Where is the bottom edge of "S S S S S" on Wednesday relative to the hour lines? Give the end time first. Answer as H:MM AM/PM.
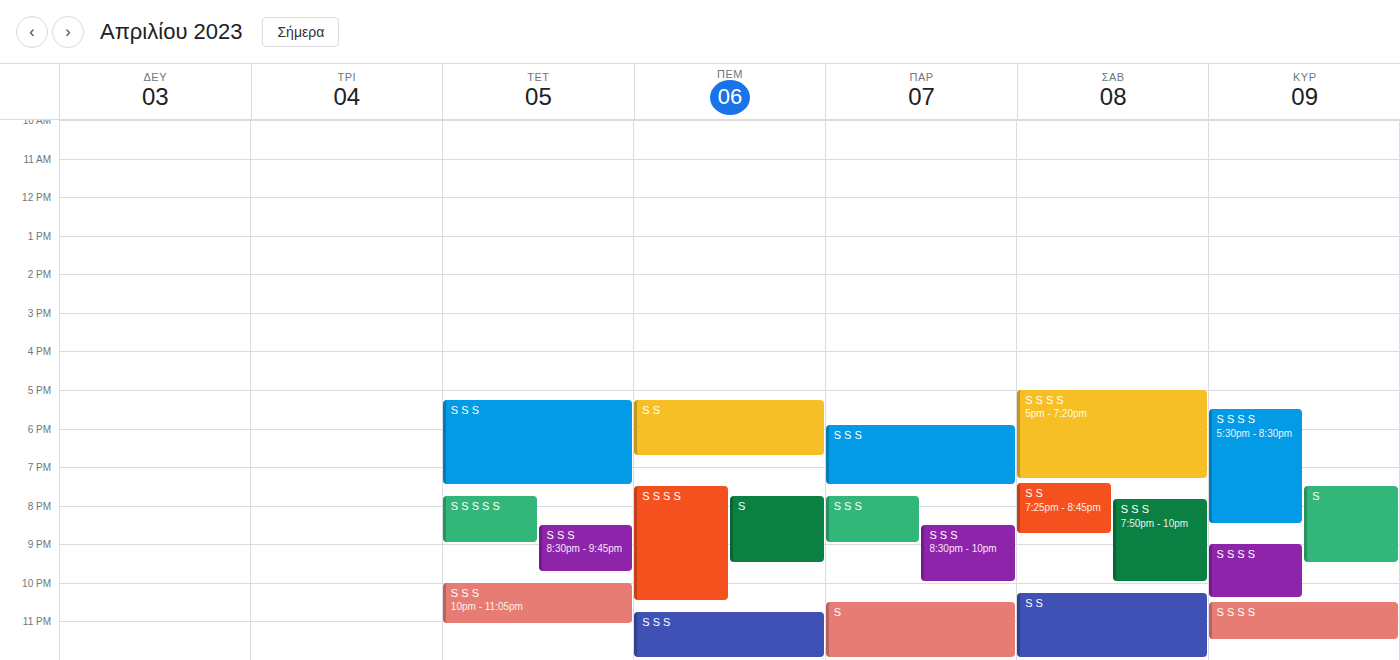
9:00 PM -- exactly on the 9 PM line.